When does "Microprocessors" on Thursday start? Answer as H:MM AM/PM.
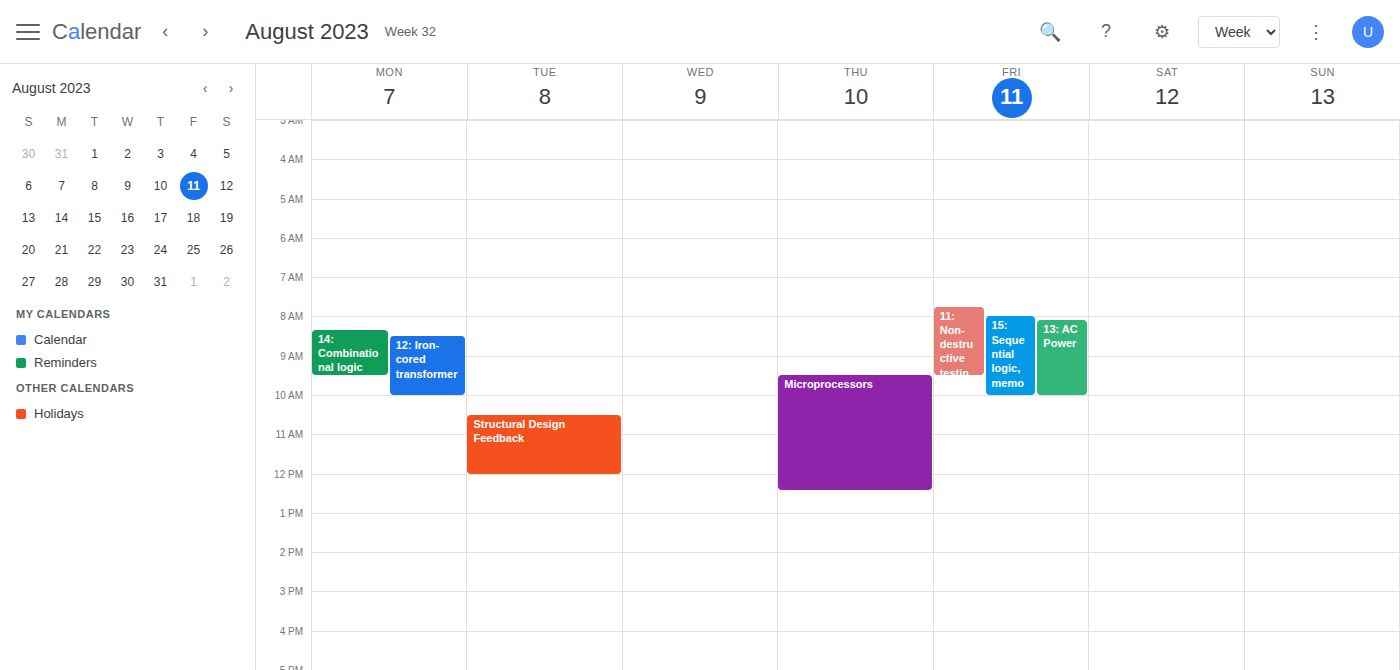
9:30 AM